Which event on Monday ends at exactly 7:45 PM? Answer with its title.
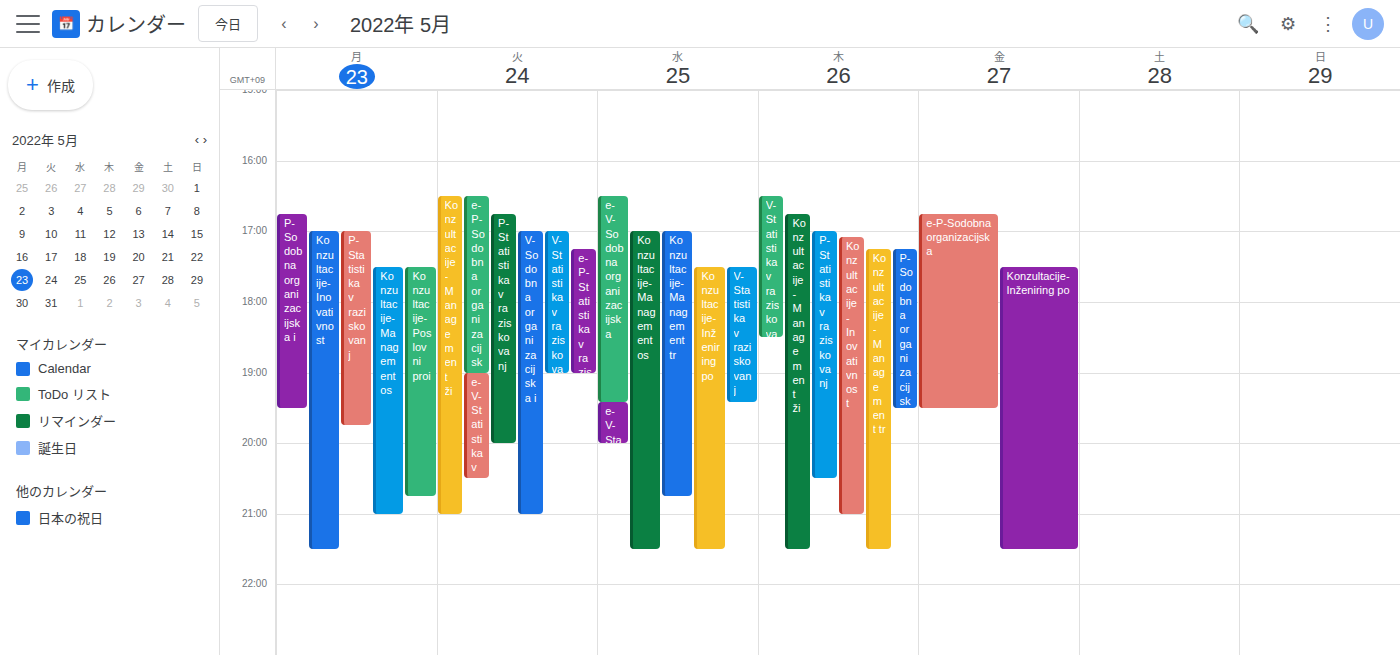
"P-Statistika v raziskovanj"